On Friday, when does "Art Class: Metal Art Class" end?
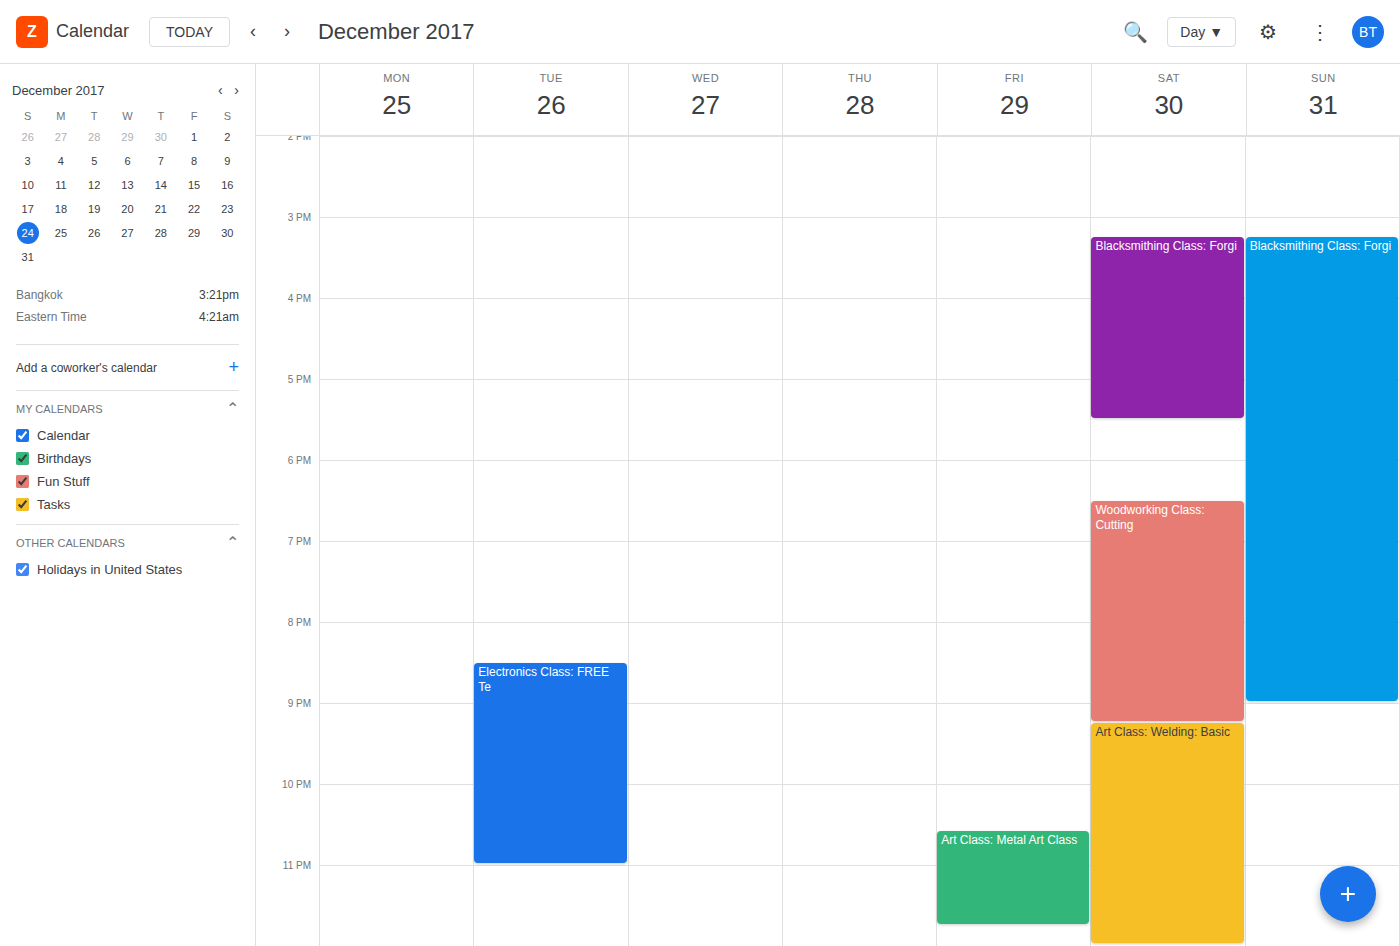
11:45 PM